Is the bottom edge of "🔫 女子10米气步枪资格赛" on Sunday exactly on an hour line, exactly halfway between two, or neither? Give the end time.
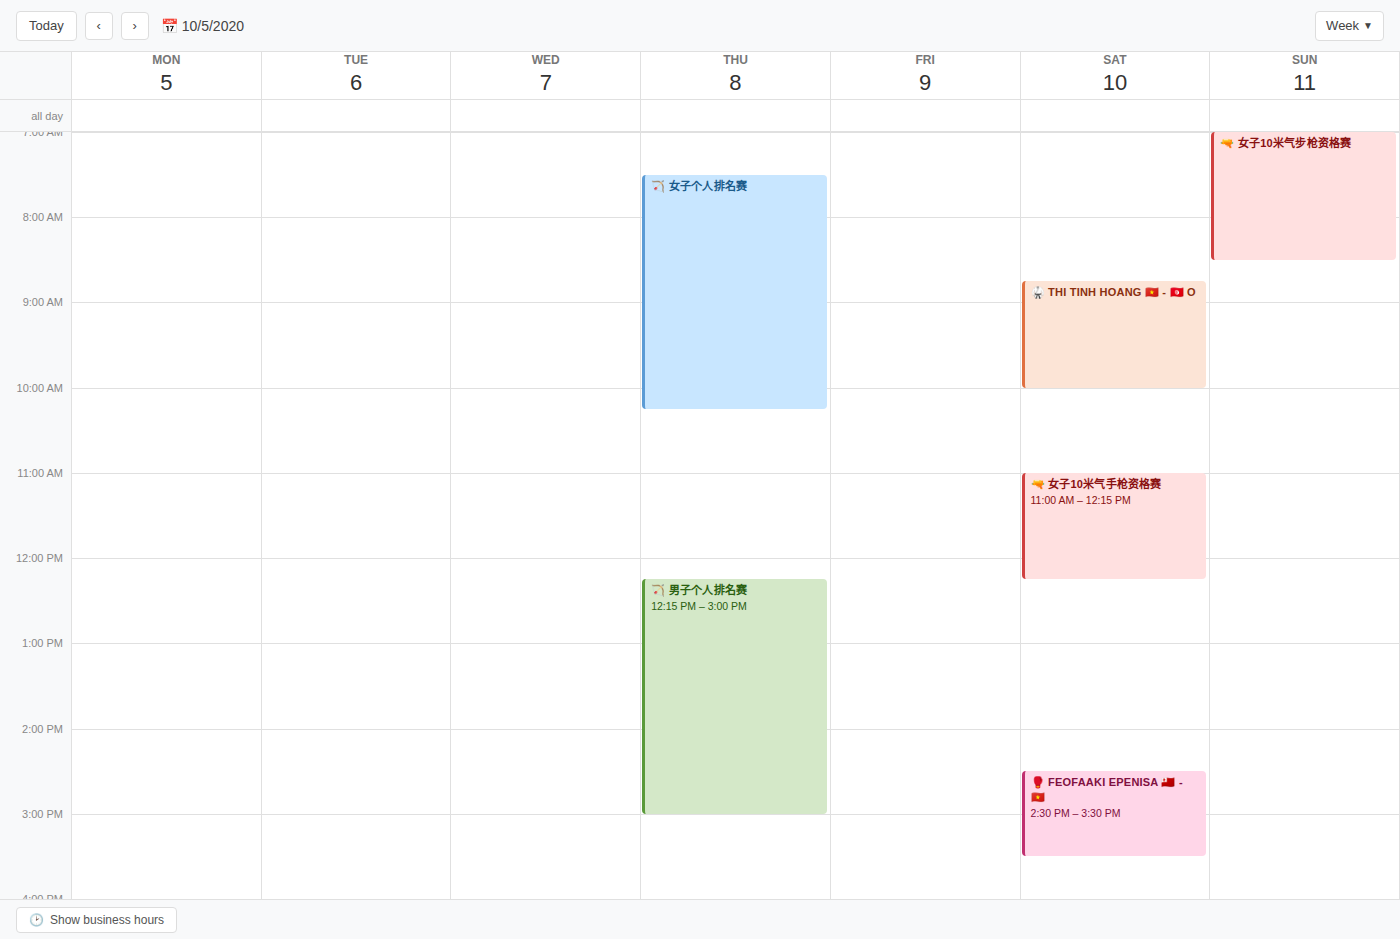
8:30 AM -- halfway between the 8 AM and 9 AM lines.